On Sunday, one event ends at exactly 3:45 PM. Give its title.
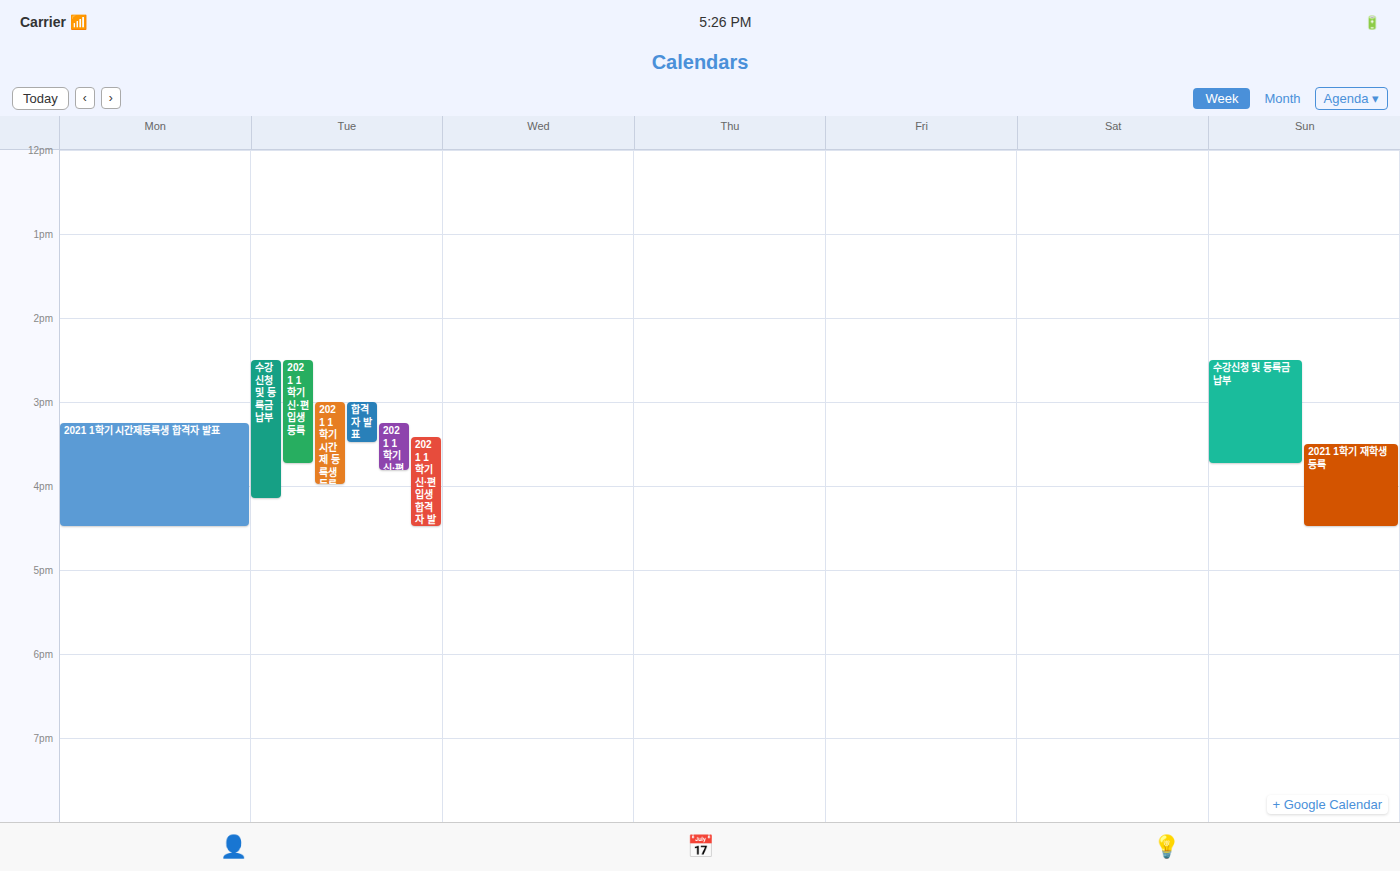
"수강신청 및 등록금 납부"